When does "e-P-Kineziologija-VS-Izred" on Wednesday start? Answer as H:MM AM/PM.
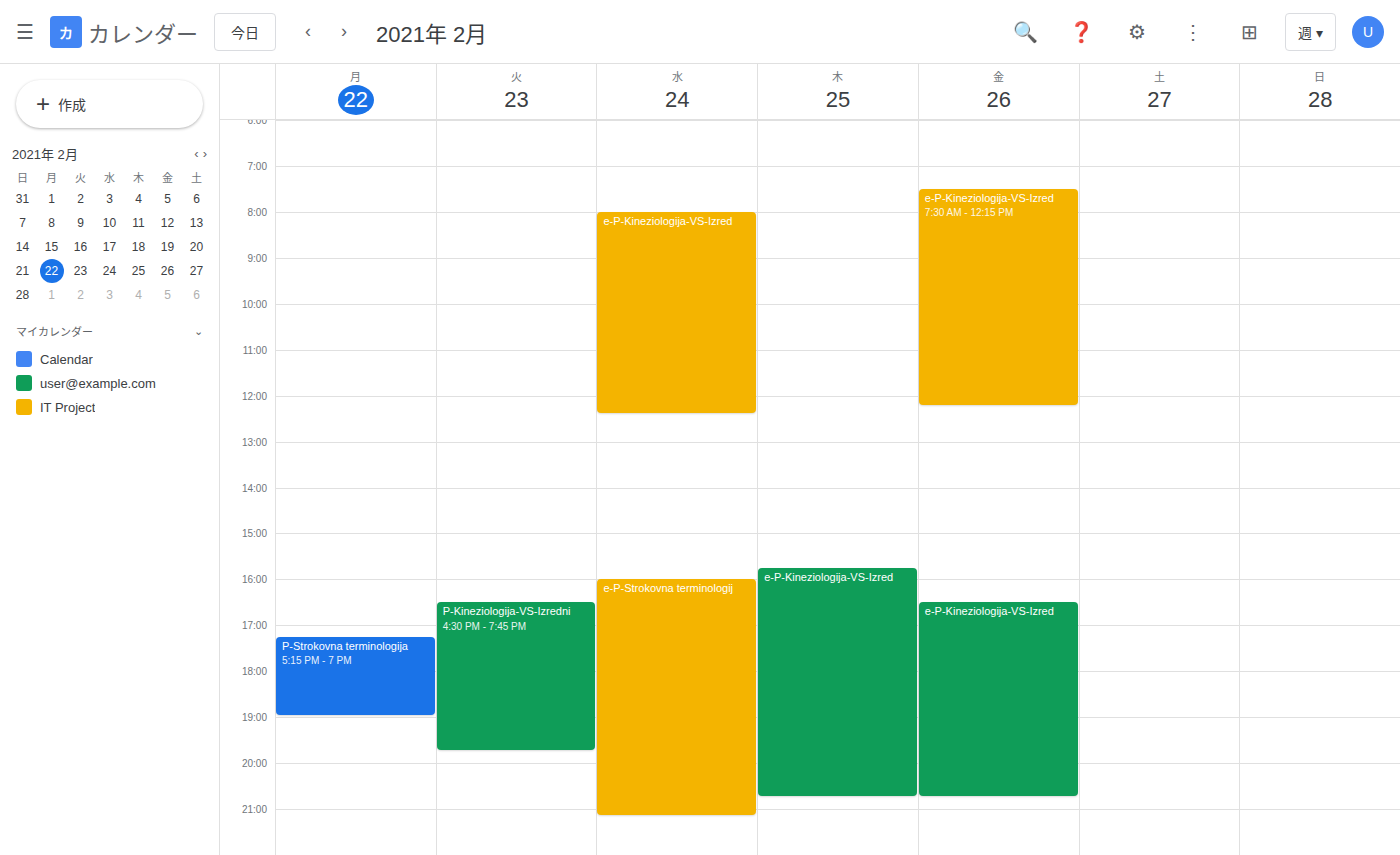
8:00 AM